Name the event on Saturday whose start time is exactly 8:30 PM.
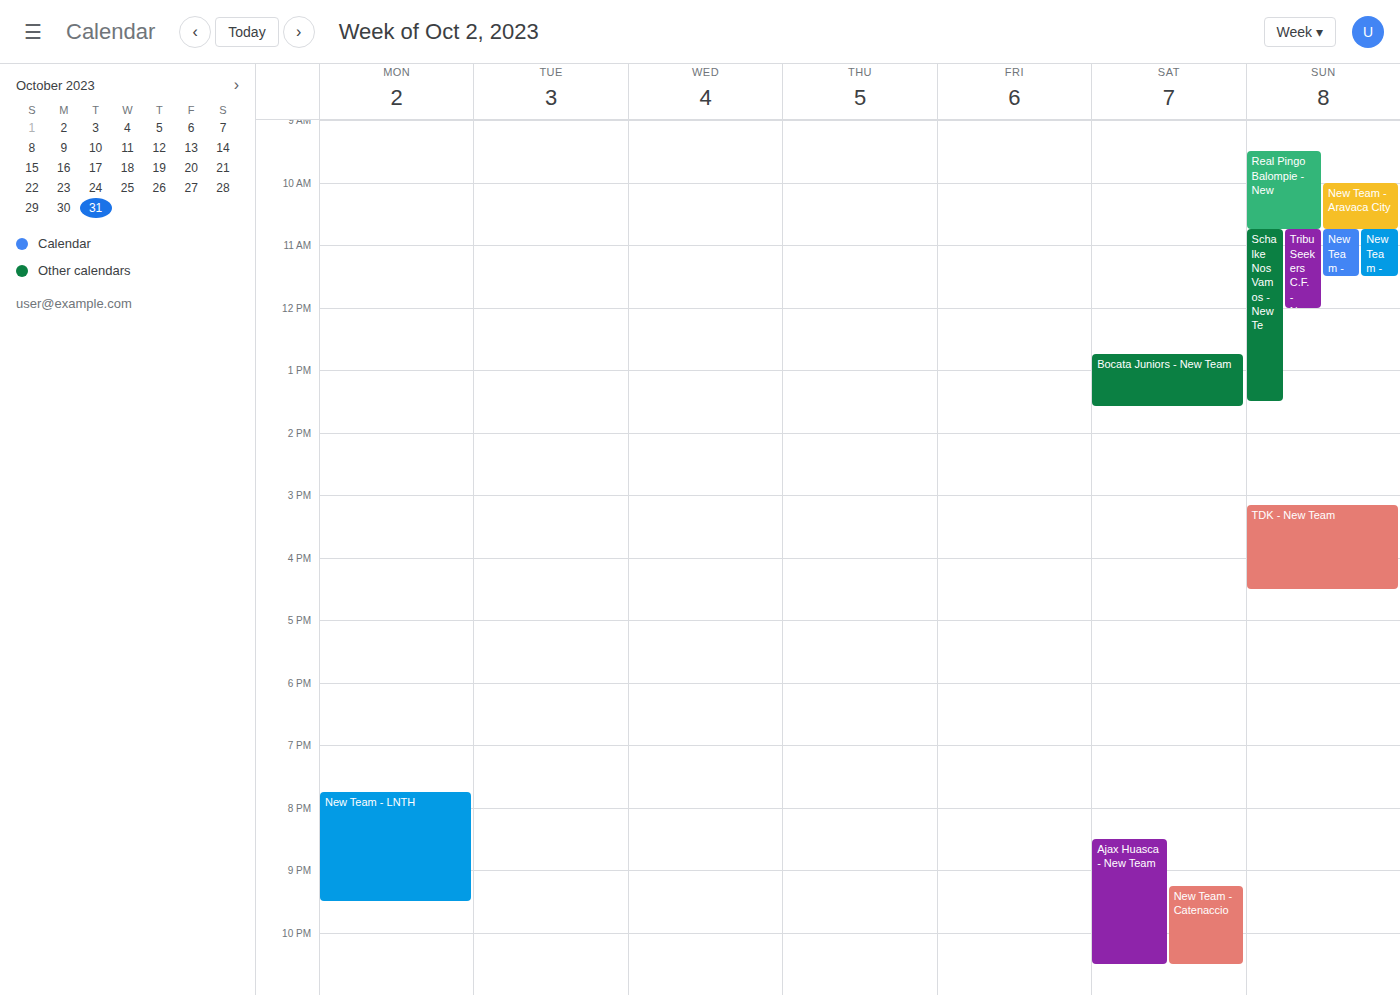
"Ajax Huasca - New Team"